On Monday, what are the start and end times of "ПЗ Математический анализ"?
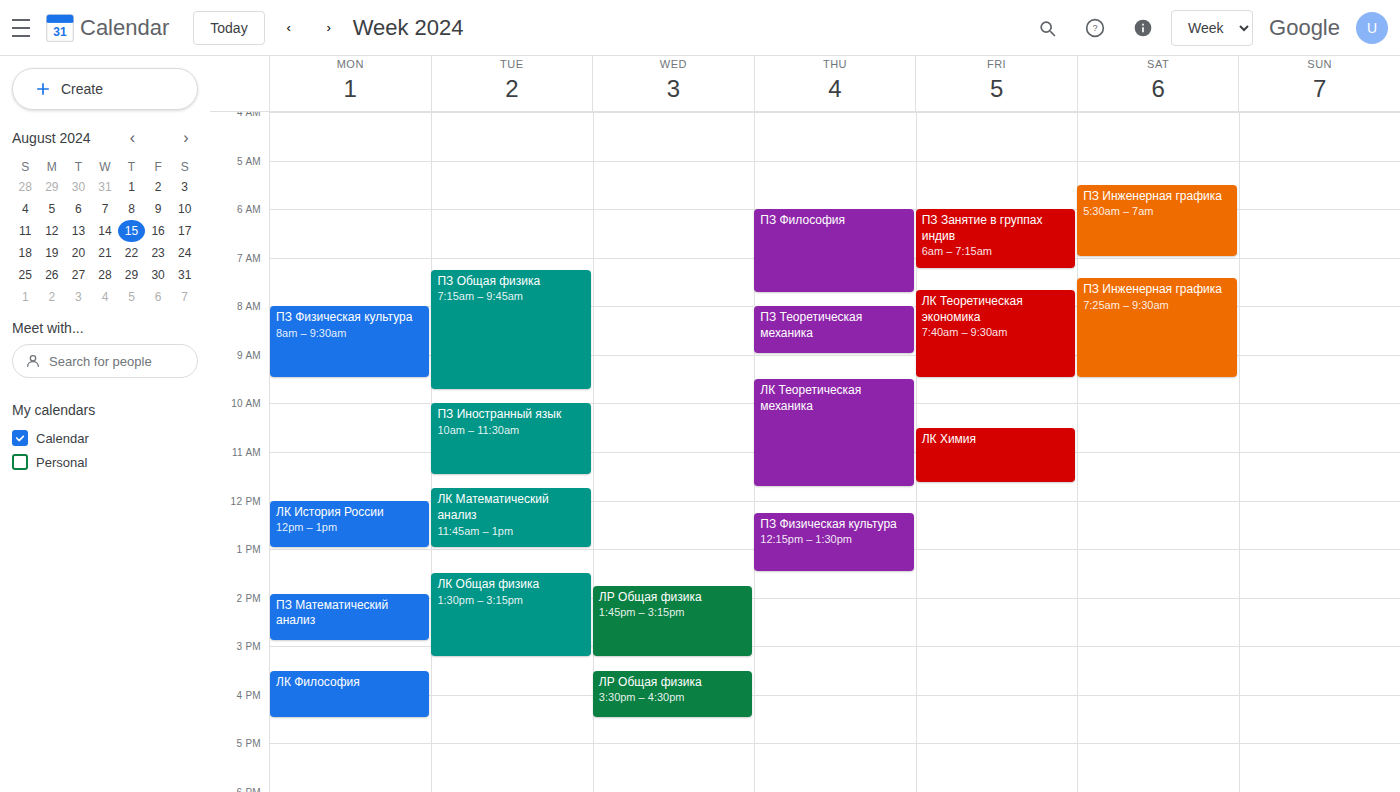
1:55 PM to 2:55 PM